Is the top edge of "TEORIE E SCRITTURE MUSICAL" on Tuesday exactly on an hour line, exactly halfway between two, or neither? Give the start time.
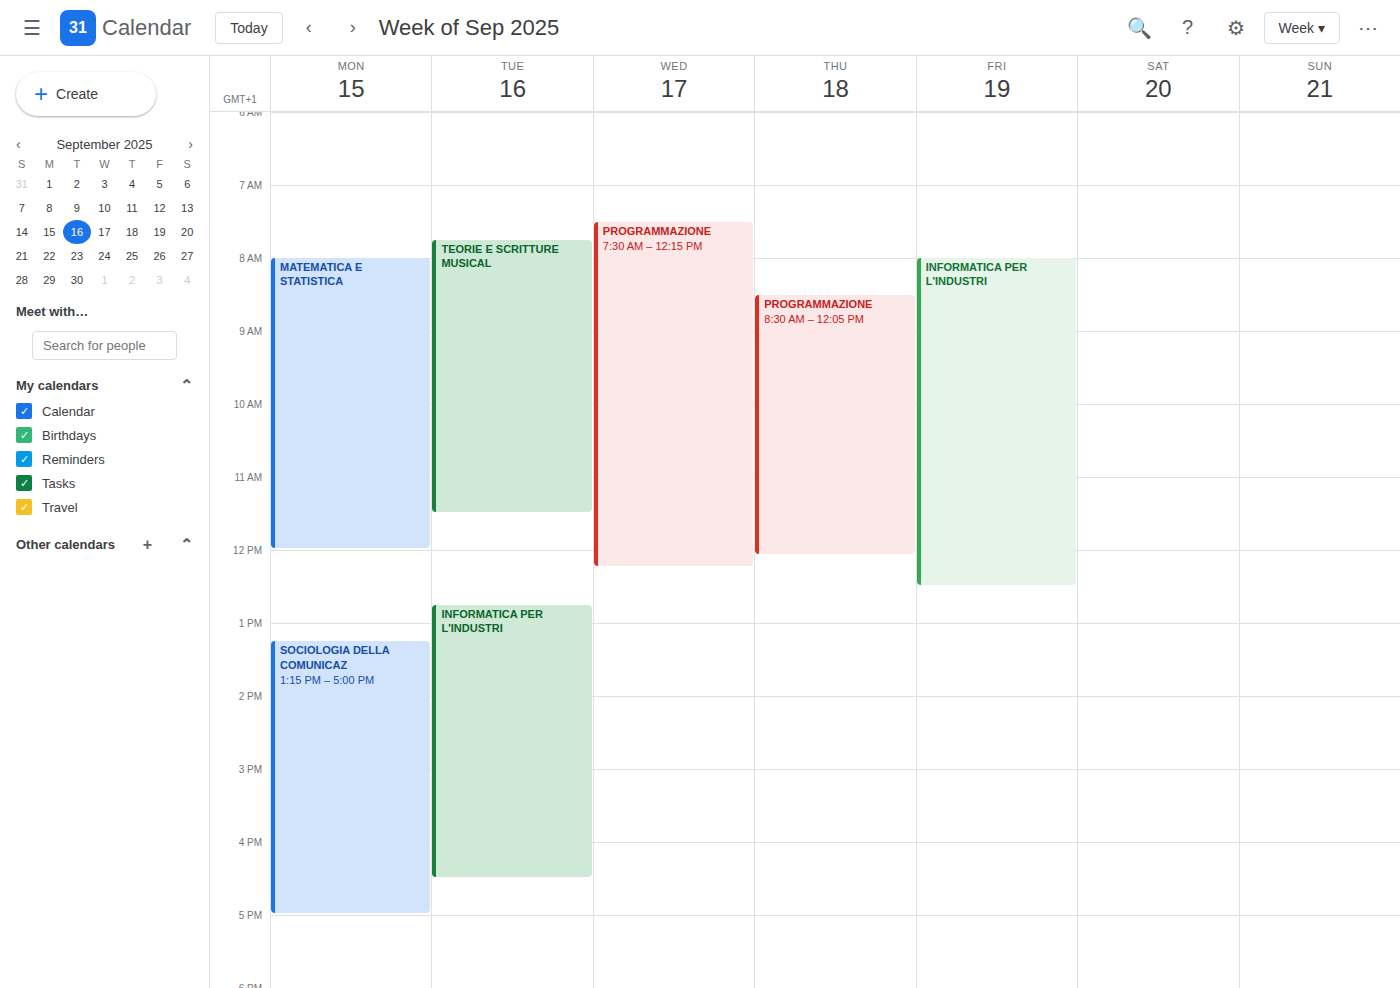
7:45 AM -- neither: three quarters of the way from the 7 AM line to the 8 AM line.